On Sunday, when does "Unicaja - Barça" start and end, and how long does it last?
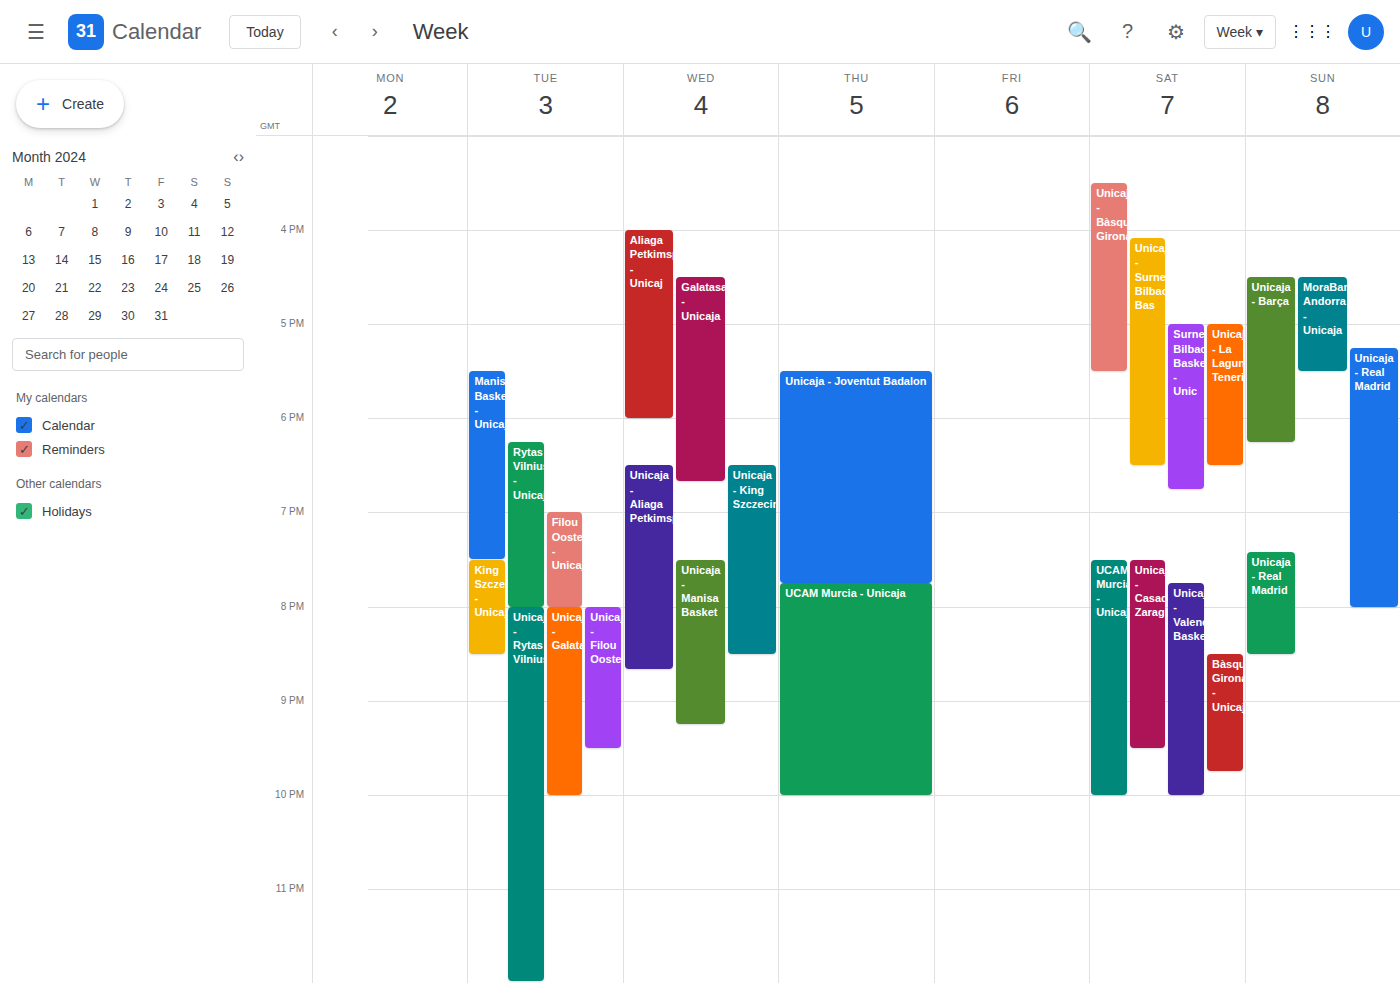
4:30 PM to 6:15 PM, 1 hour 45 minutes